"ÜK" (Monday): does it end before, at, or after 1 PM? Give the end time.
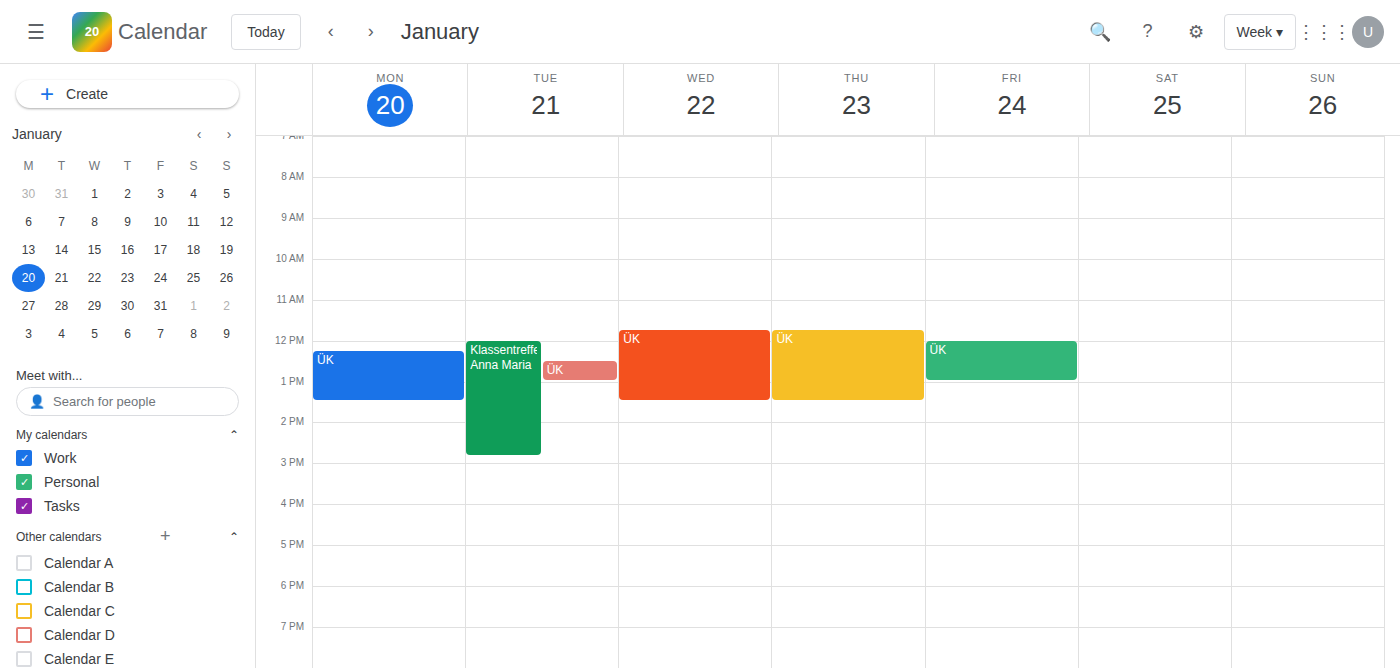
1:30 PM -- after 1 PM, 30 minutes below the 1 PM line.